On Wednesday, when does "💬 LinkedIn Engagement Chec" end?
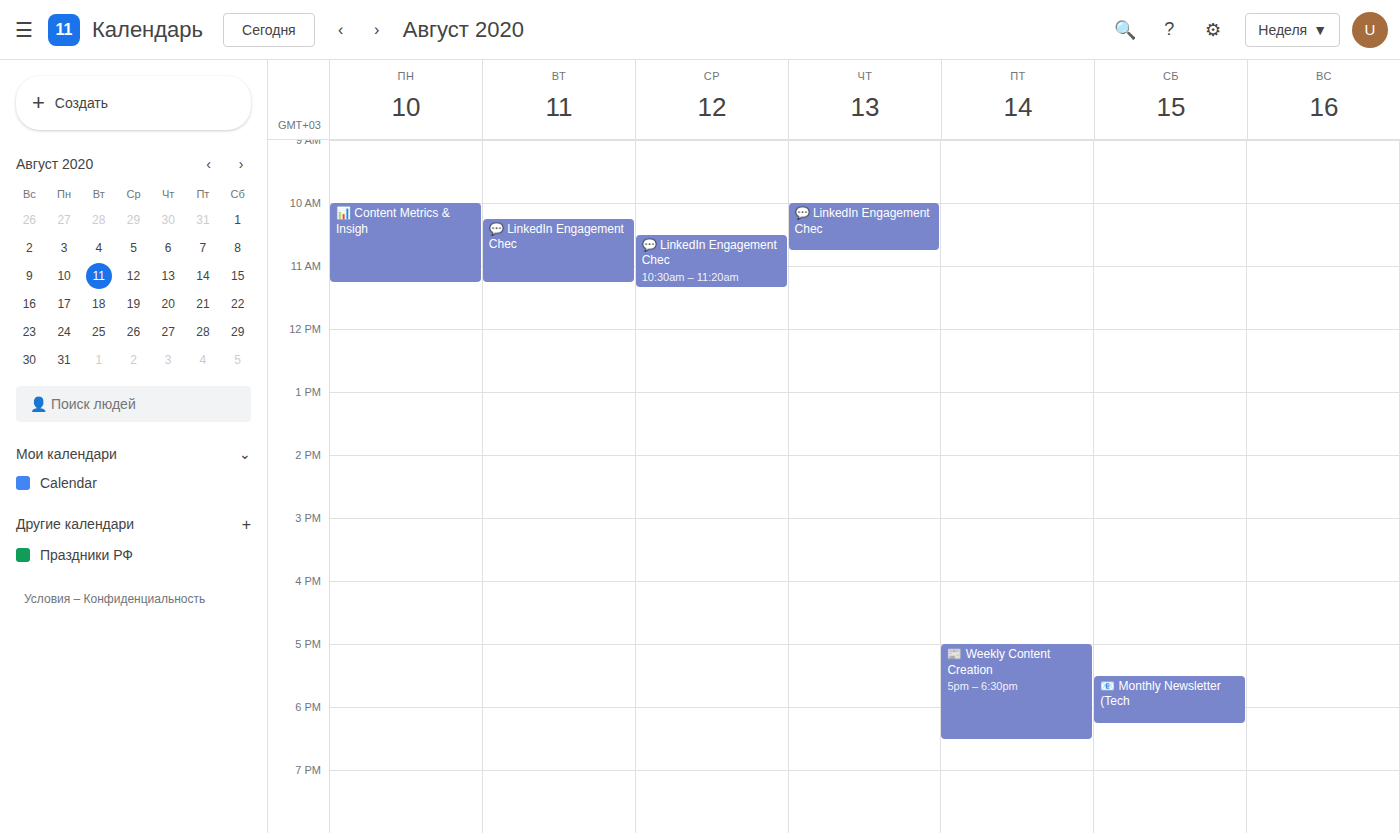
11:20 AM